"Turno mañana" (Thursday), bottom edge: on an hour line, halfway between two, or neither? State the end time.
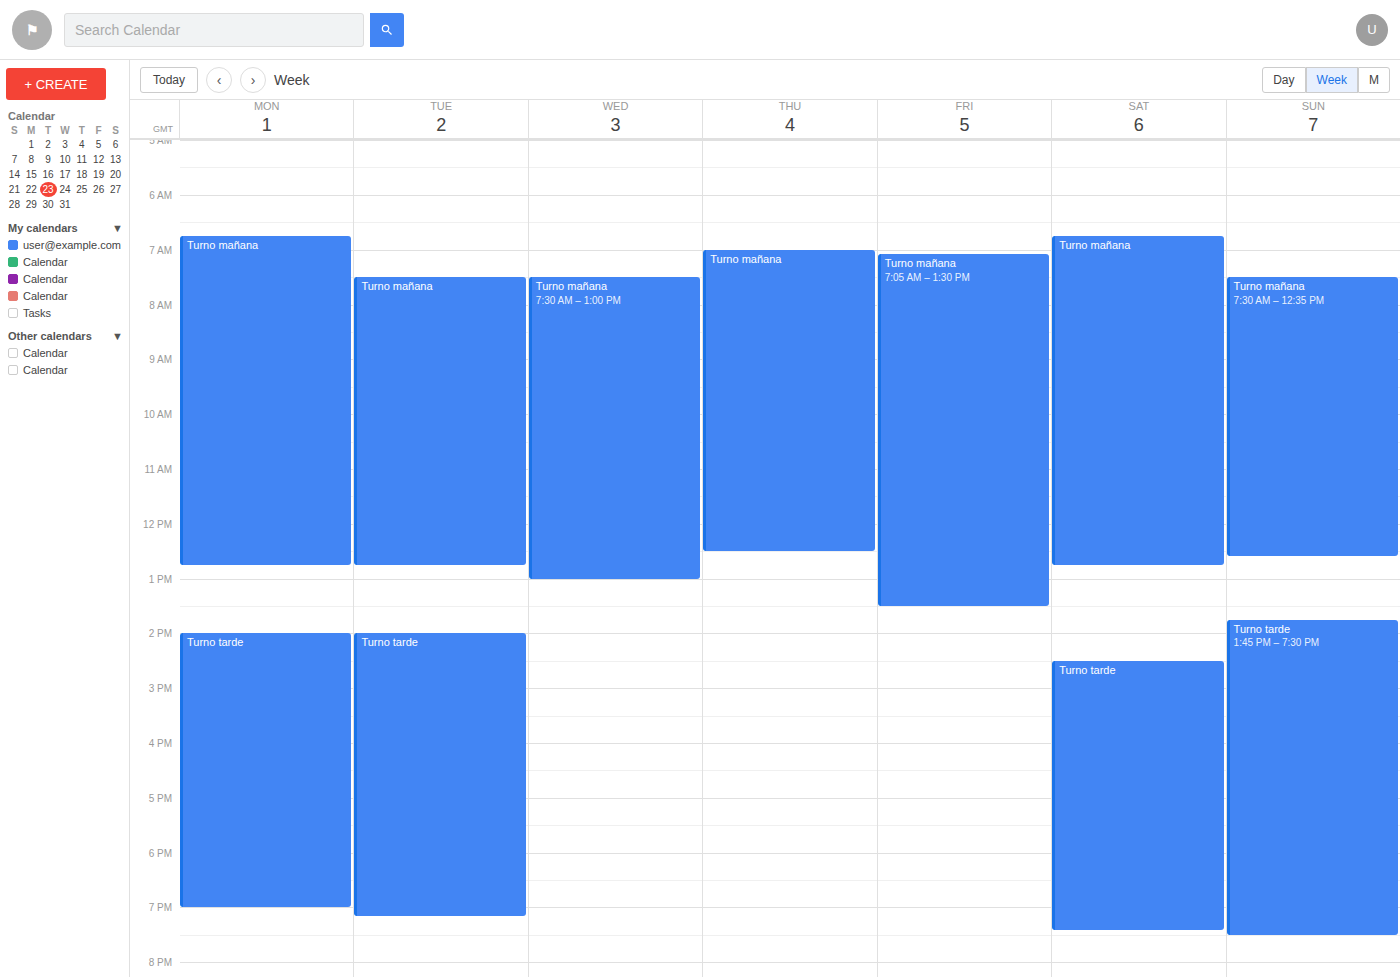
12:30 -- halfway between the 12:00 and 13:00 lines.